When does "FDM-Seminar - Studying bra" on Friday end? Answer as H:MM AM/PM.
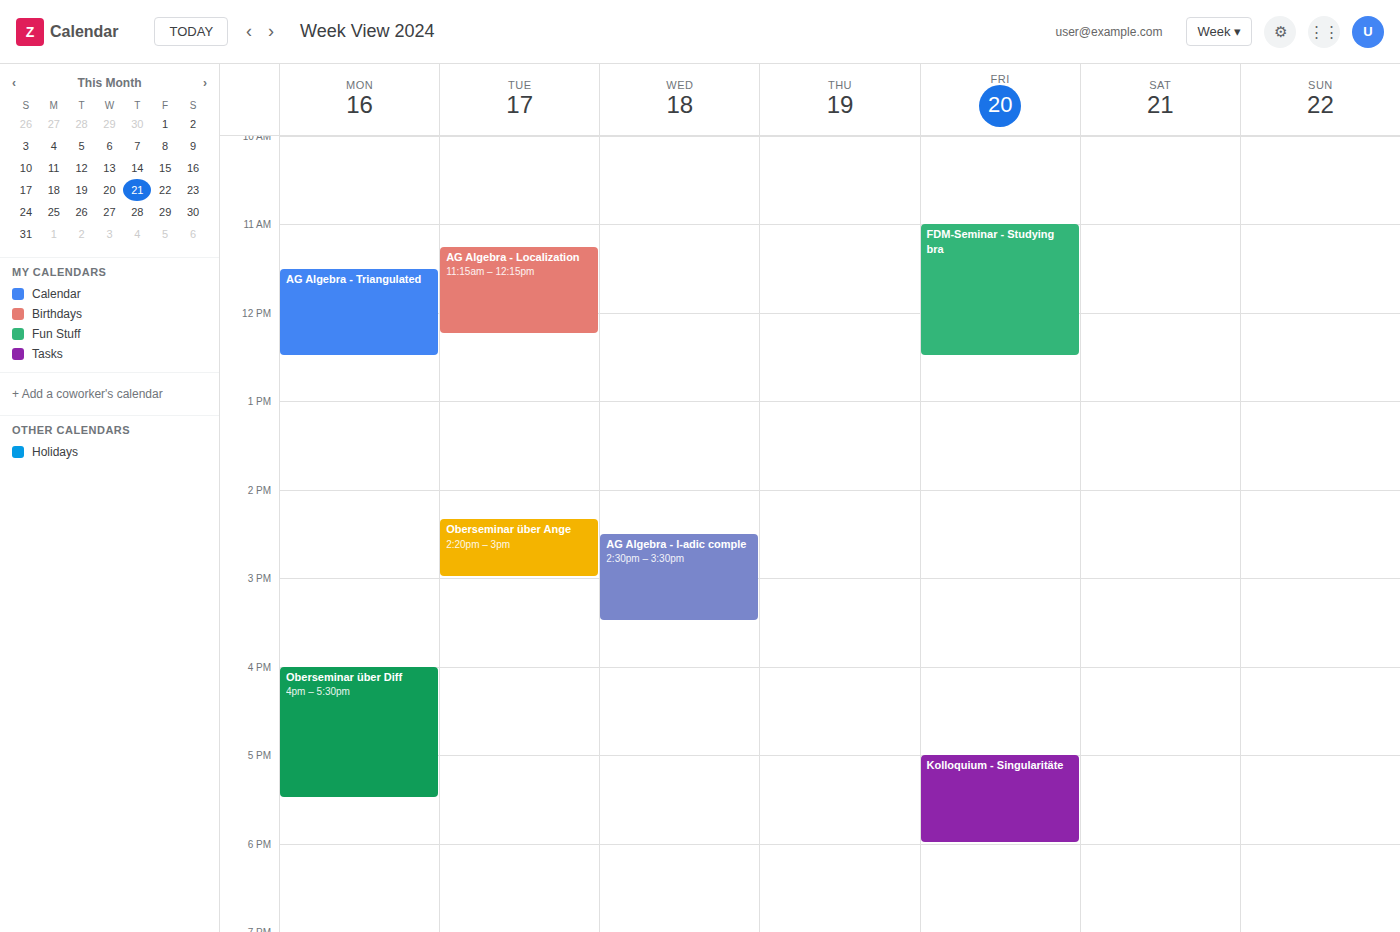
12:30 PM